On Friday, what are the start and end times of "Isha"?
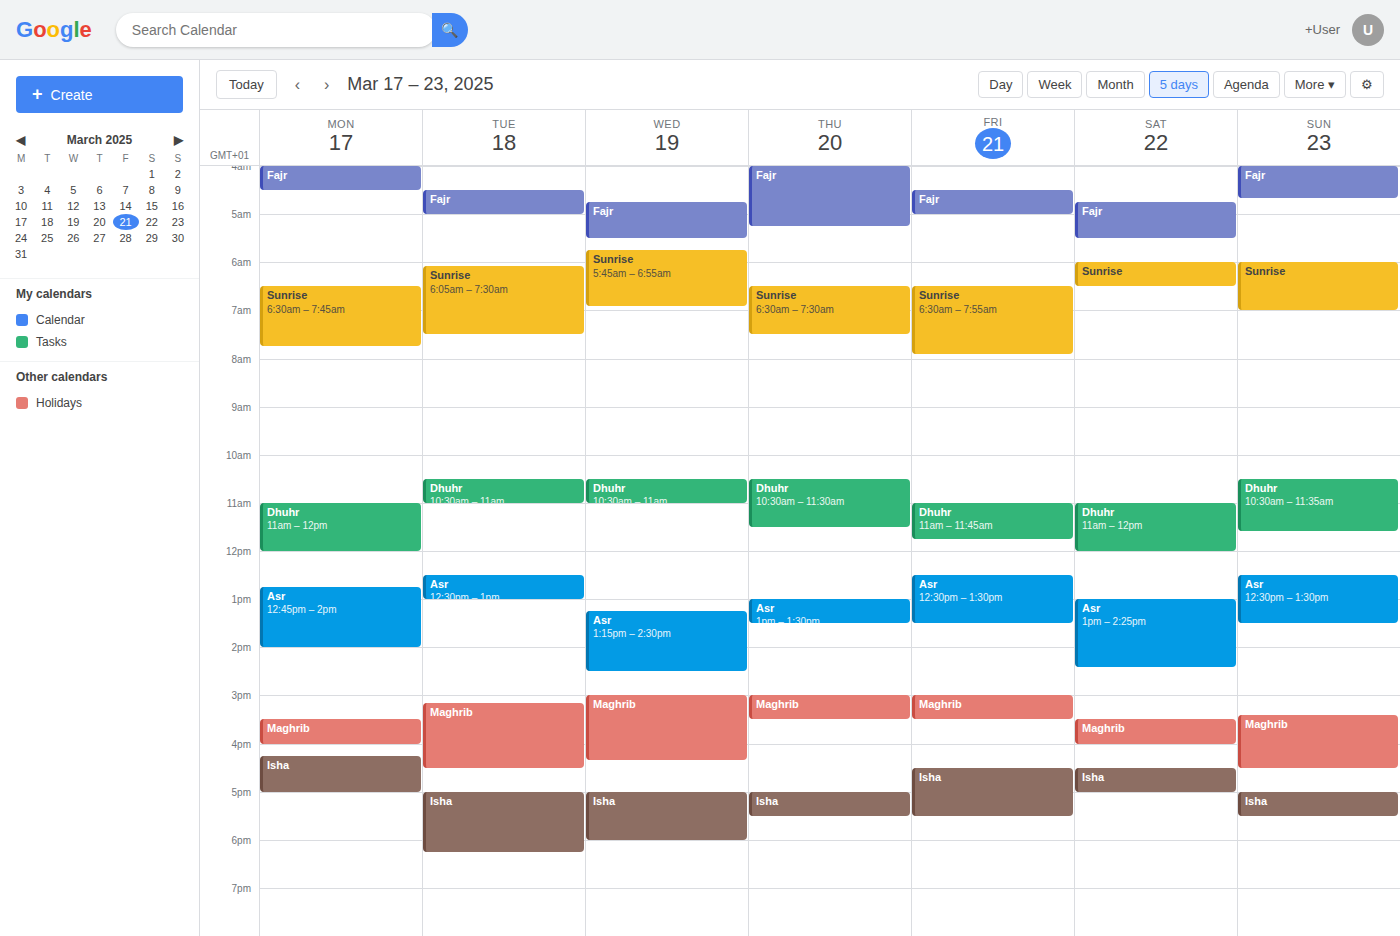
4:30 PM to 5:30 PM